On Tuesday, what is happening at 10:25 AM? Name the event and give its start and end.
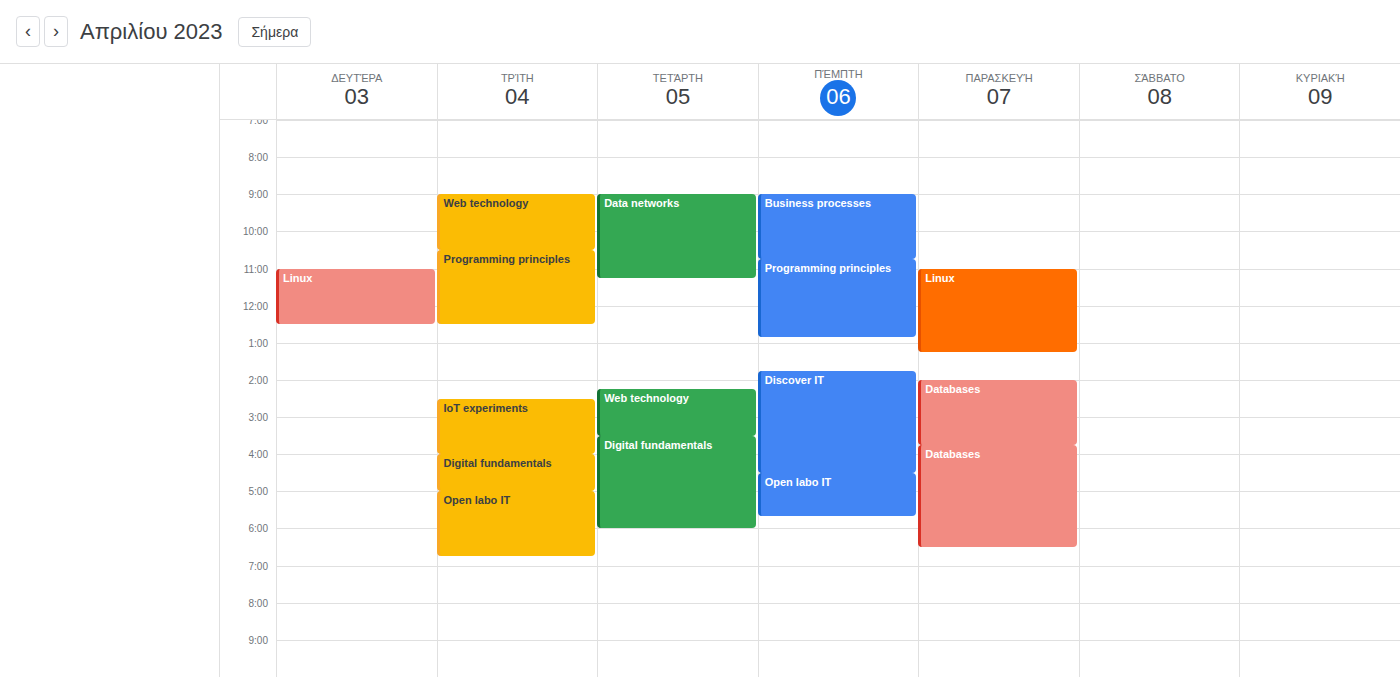
"Web technology", 9:00 AM to 10:30 AM